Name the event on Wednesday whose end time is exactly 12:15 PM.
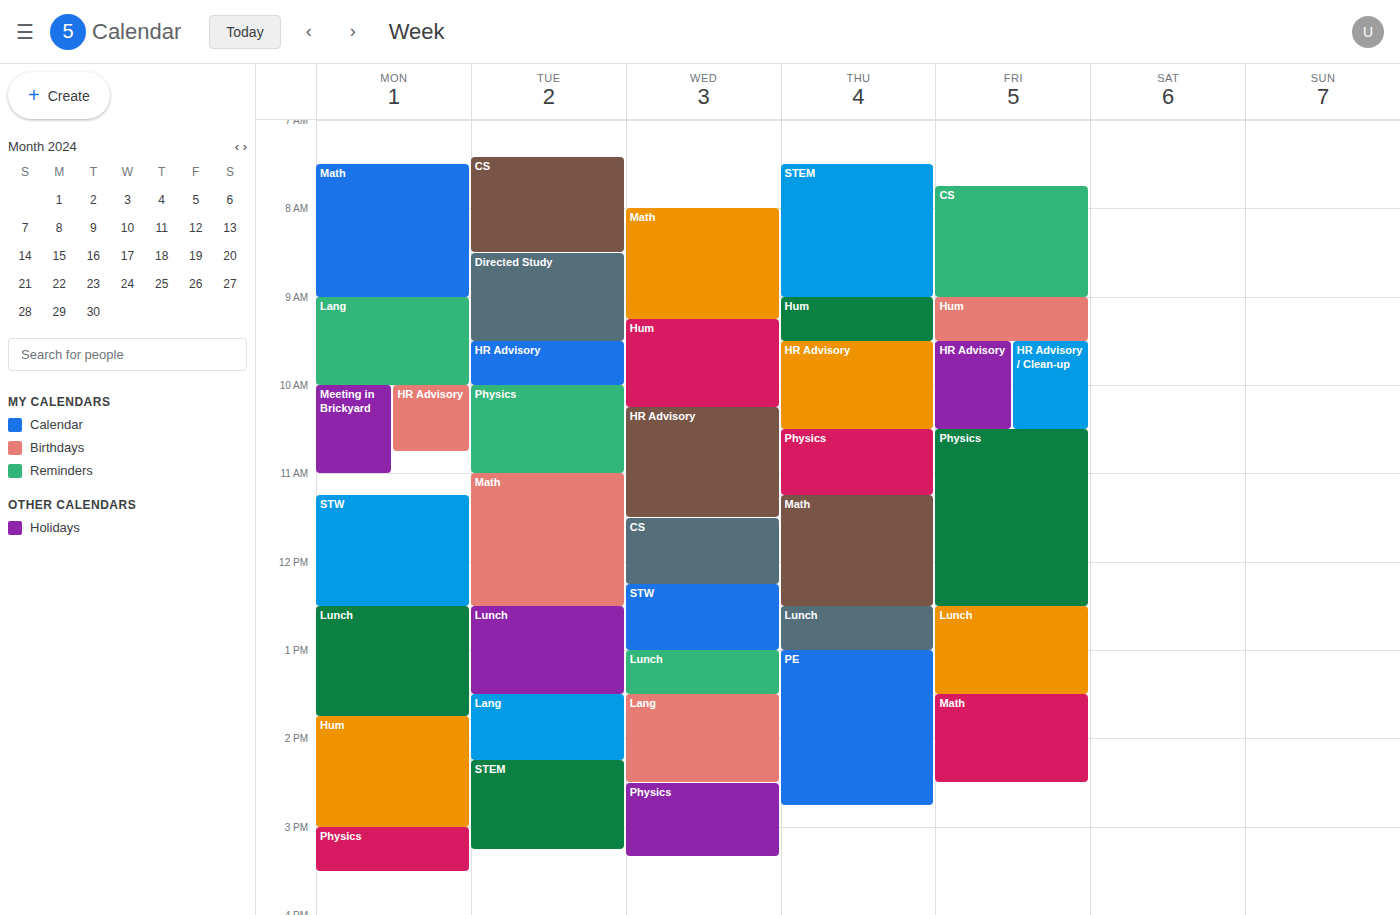
"CS"